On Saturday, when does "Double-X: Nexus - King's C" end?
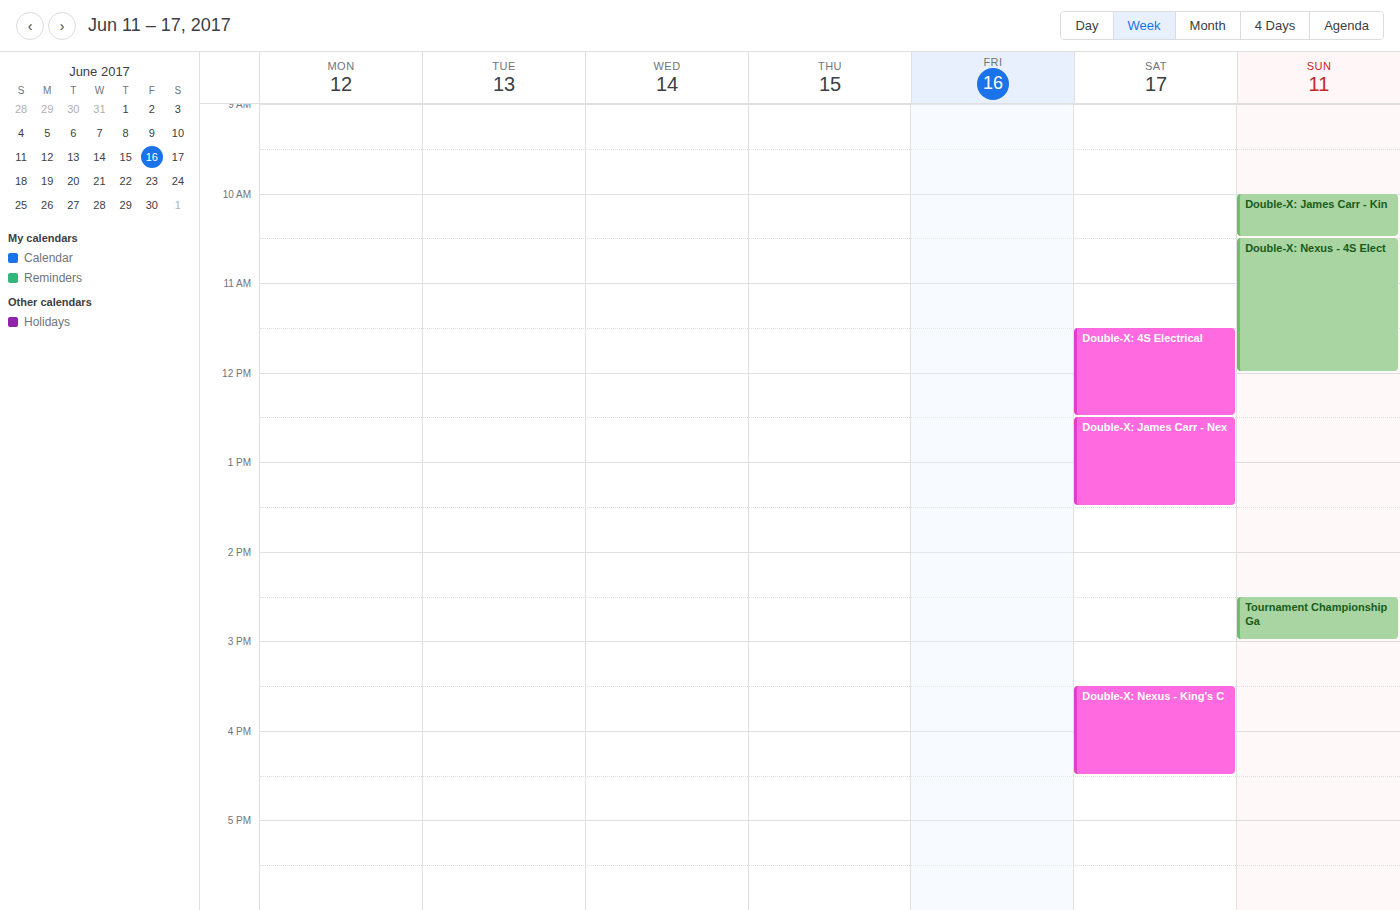
4:30 PM